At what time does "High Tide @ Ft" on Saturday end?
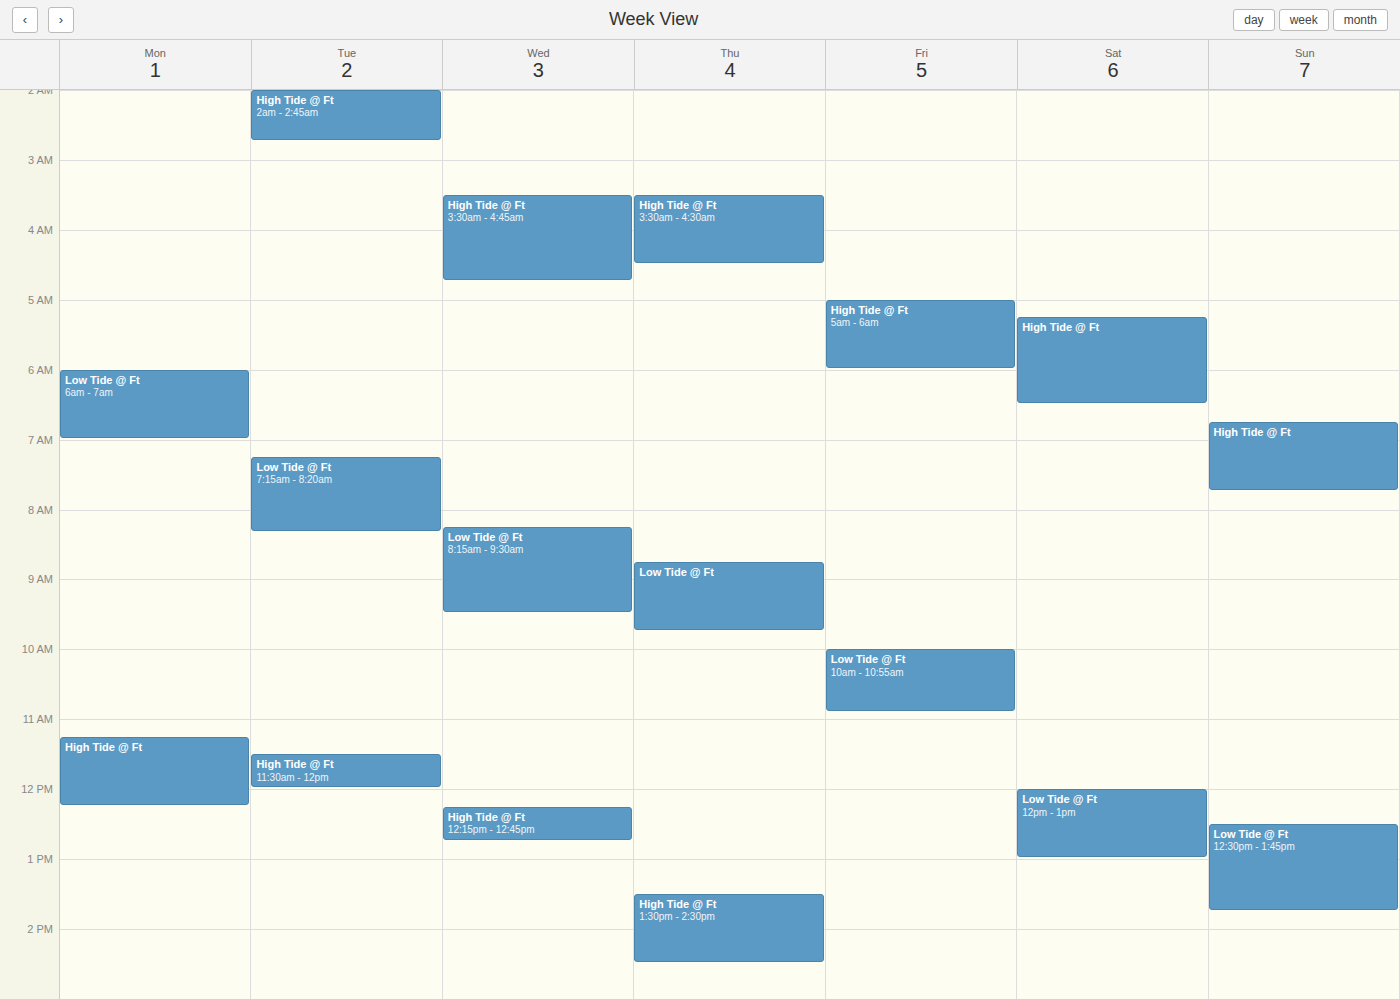
6:30 AM